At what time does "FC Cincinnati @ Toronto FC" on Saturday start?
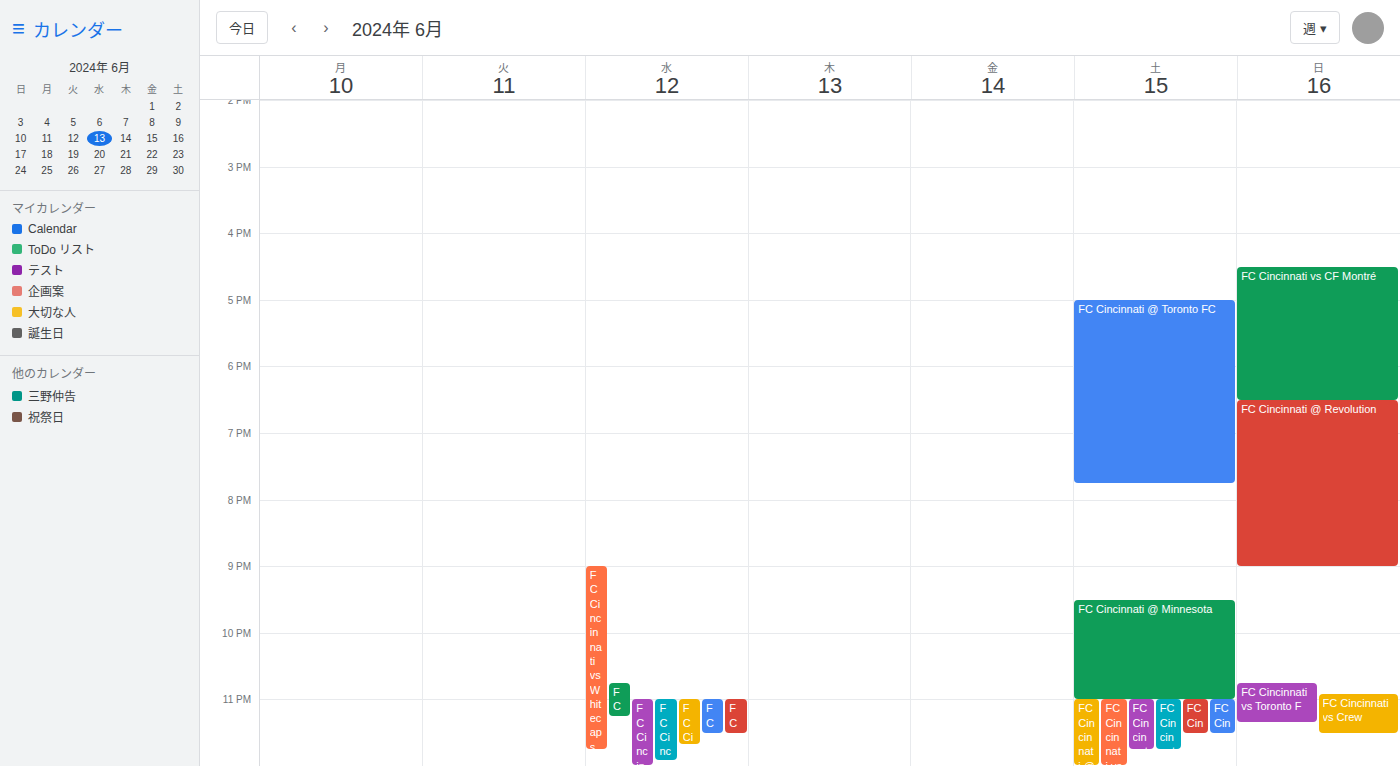
5:00 PM